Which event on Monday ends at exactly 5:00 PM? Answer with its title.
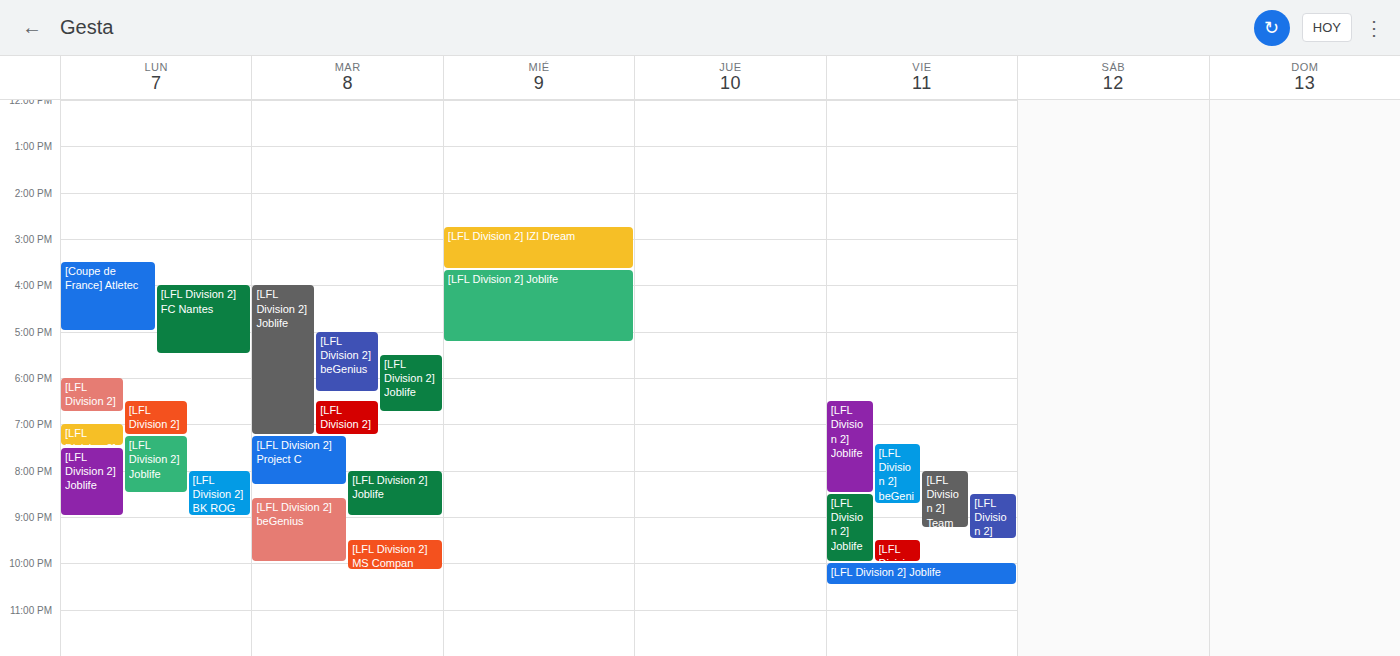
"[Coupe de France] Atletec"